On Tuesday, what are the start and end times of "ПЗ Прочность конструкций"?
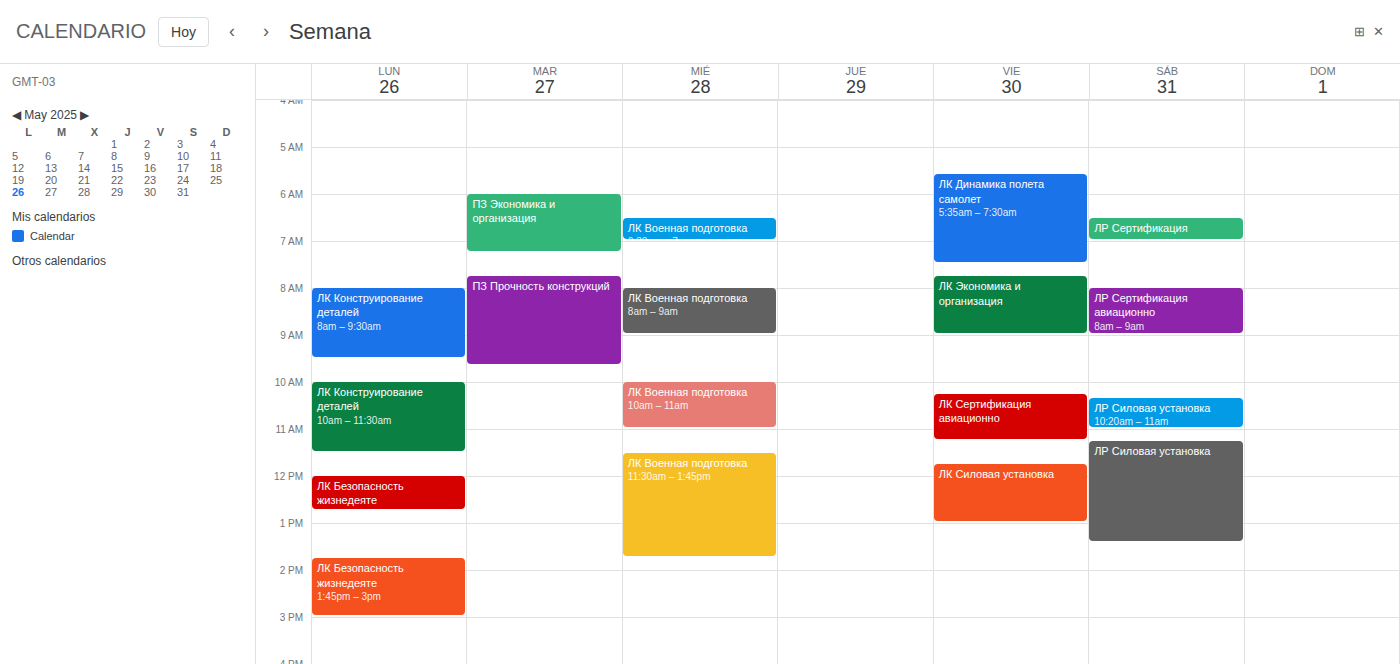
07:45 to 09:40